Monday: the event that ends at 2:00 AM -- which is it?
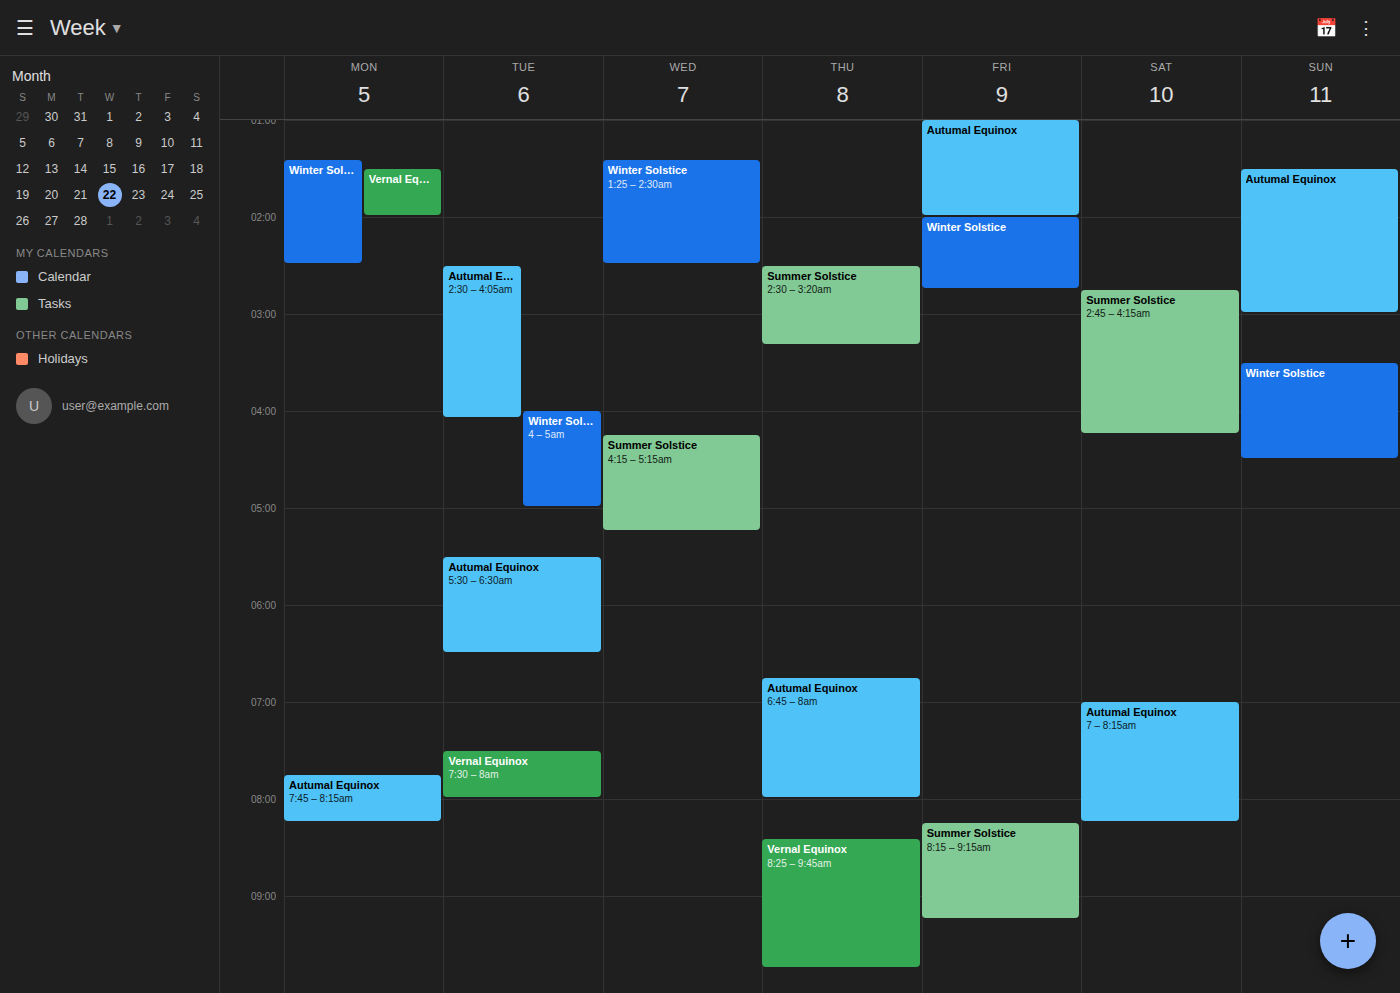
"Vernal Equinox"